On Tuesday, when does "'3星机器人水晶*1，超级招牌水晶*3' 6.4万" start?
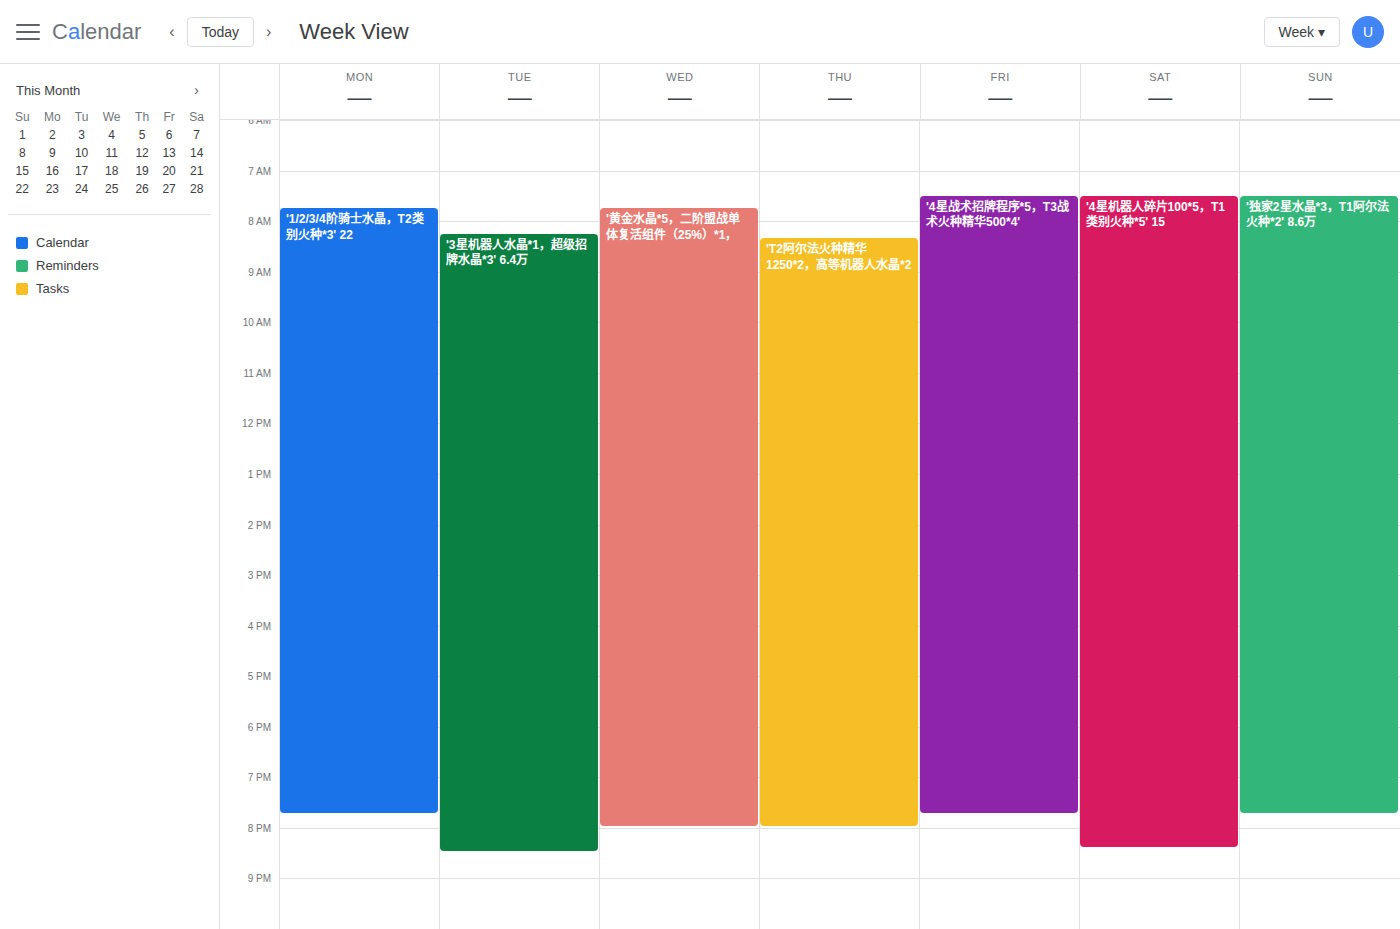
08:15